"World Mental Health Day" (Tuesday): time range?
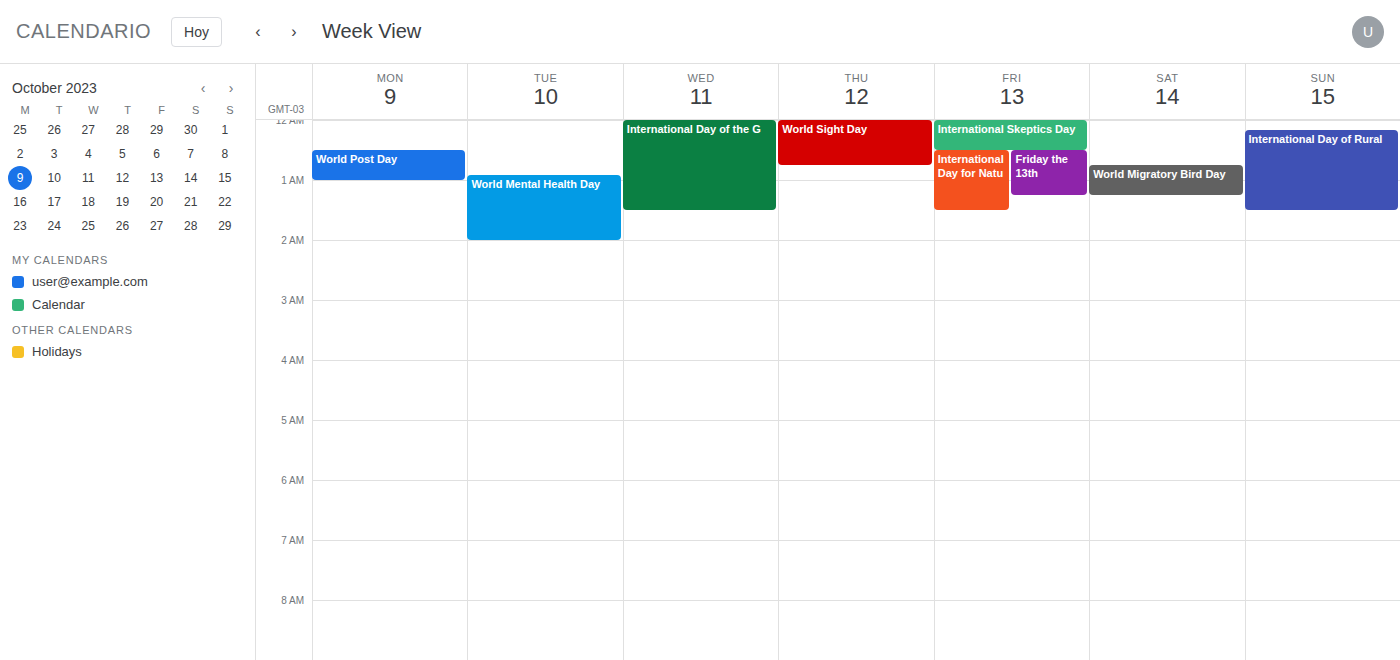
12:55 AM to 2:00 AM